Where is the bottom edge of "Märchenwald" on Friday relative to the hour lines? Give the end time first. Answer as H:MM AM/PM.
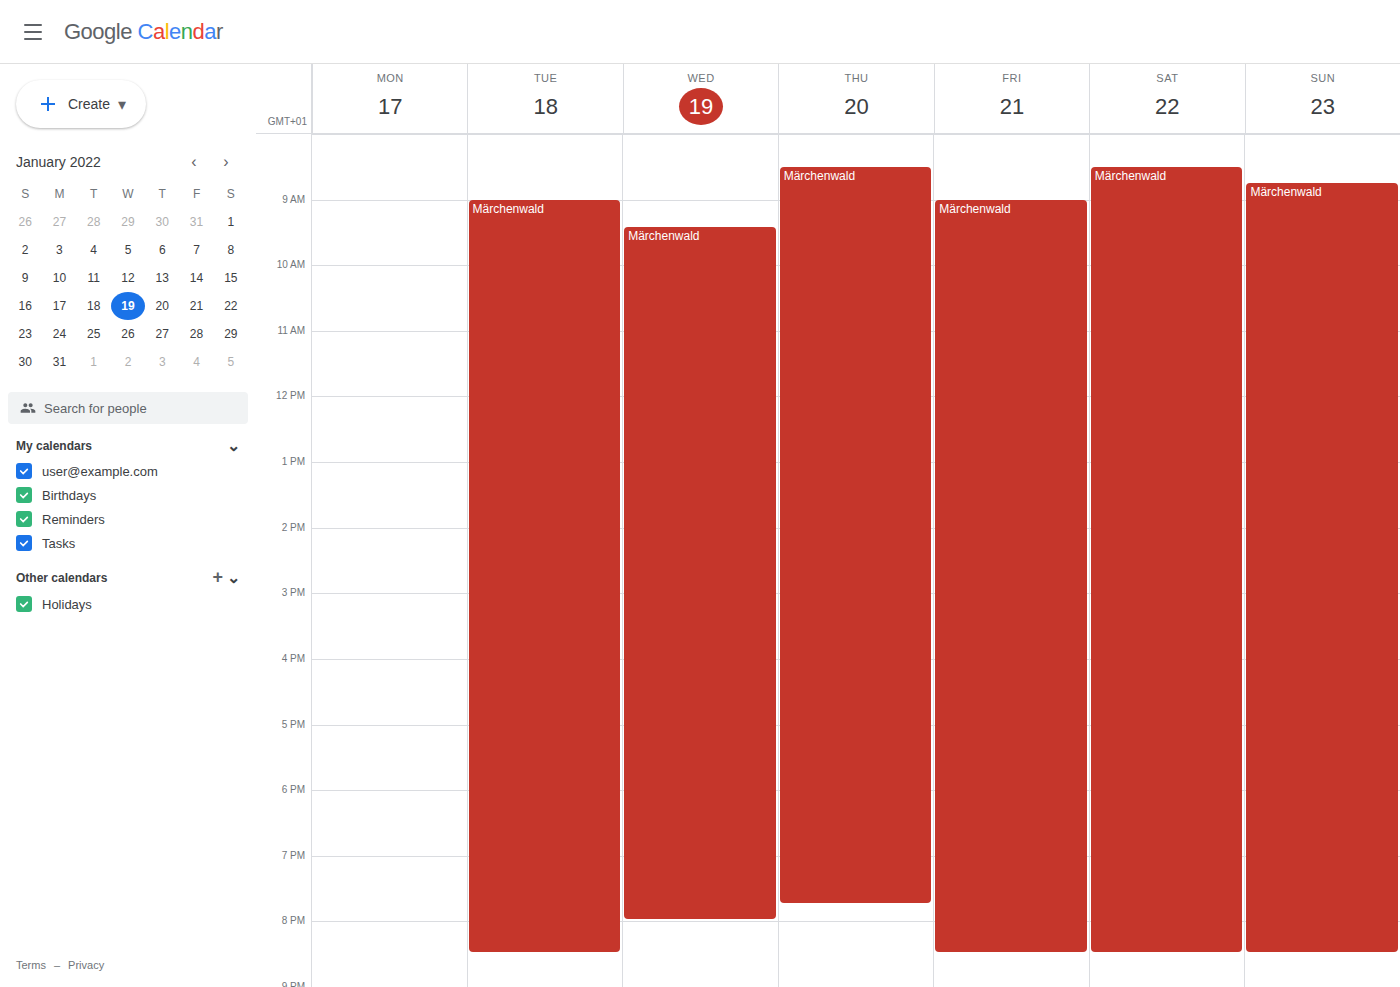
8:30 PM -- halfway between the 8 PM and 9 PM lines.